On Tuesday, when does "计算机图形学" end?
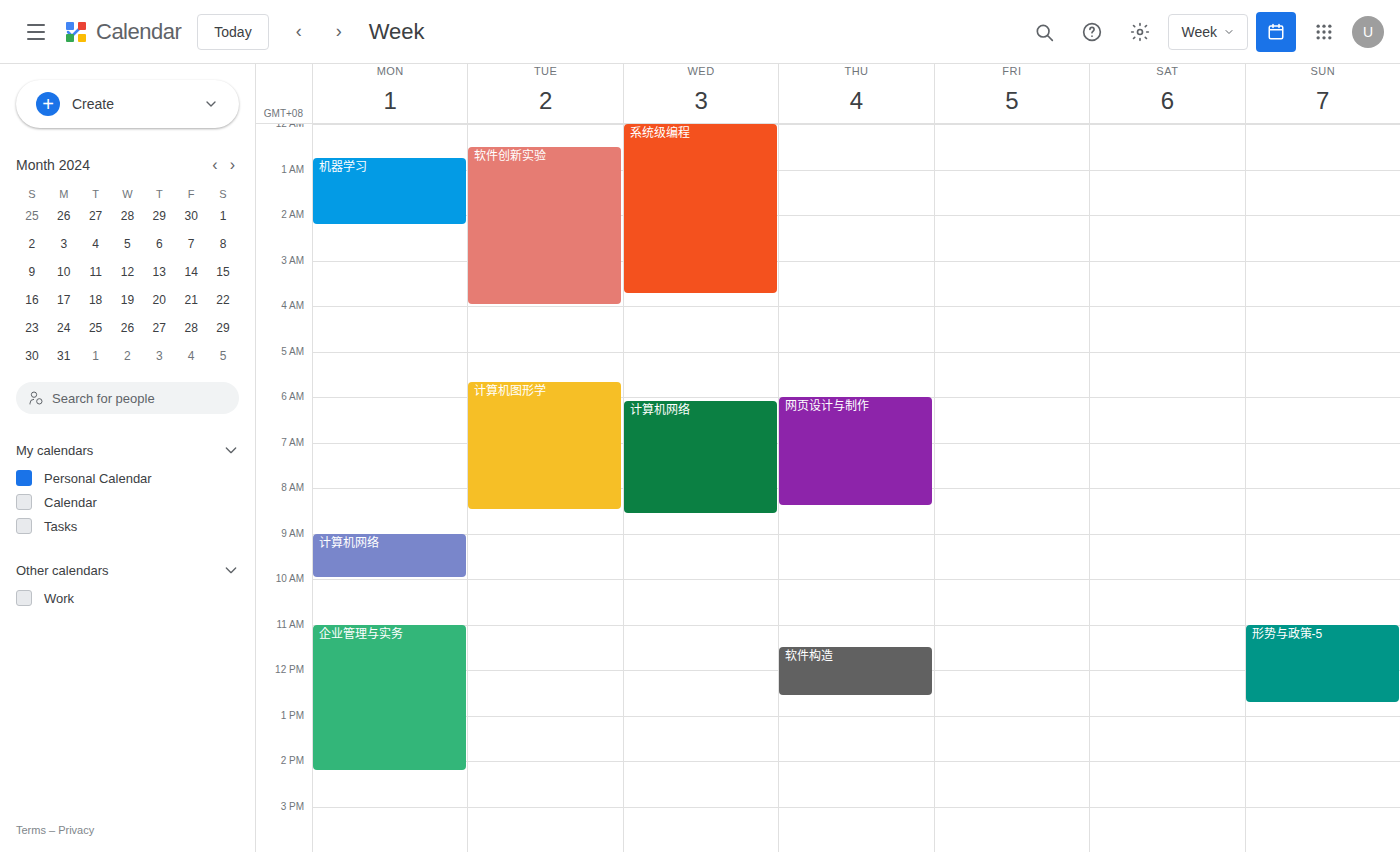
08:30